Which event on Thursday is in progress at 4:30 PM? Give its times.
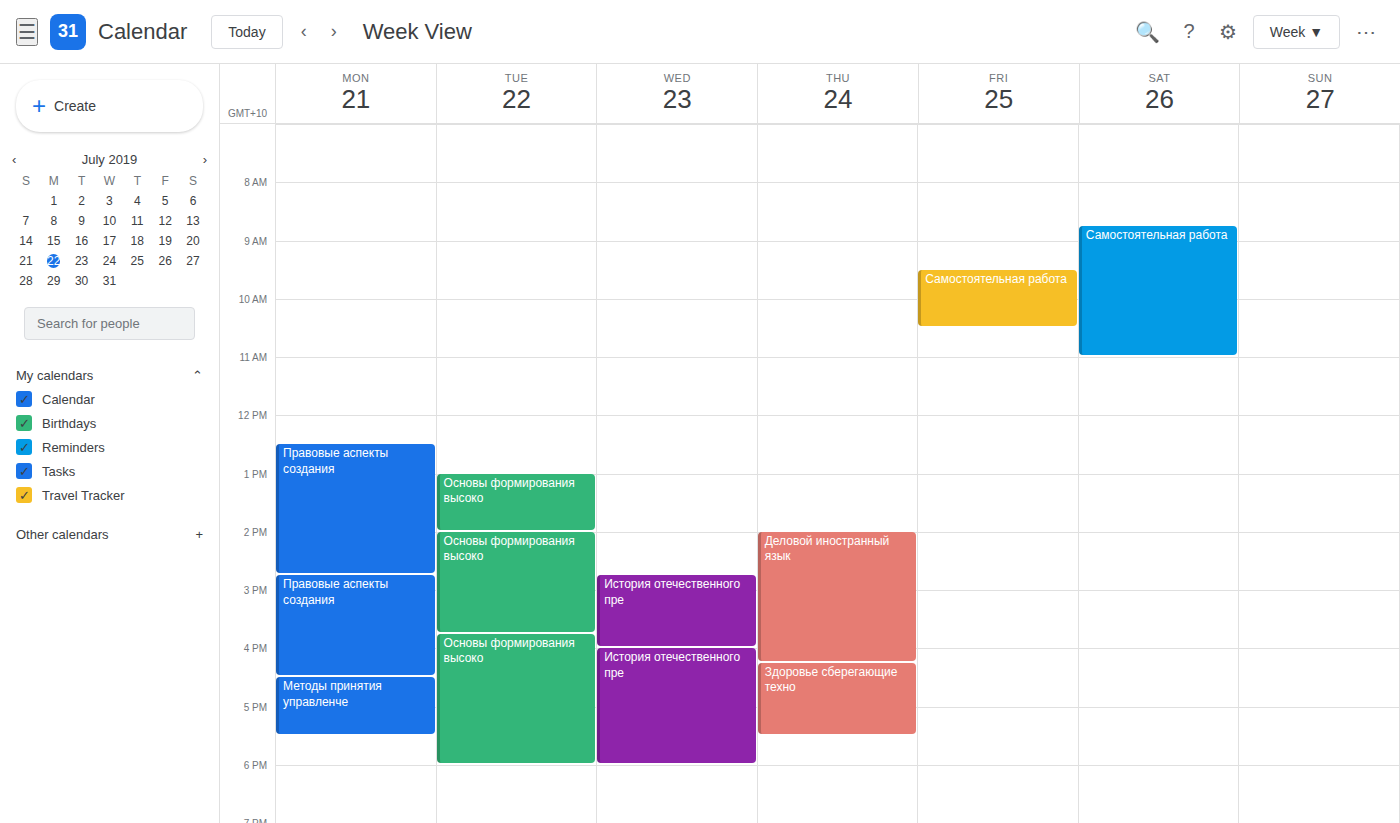
"Здоровье сберегающие техно", 4:15 PM to 5:30 PM